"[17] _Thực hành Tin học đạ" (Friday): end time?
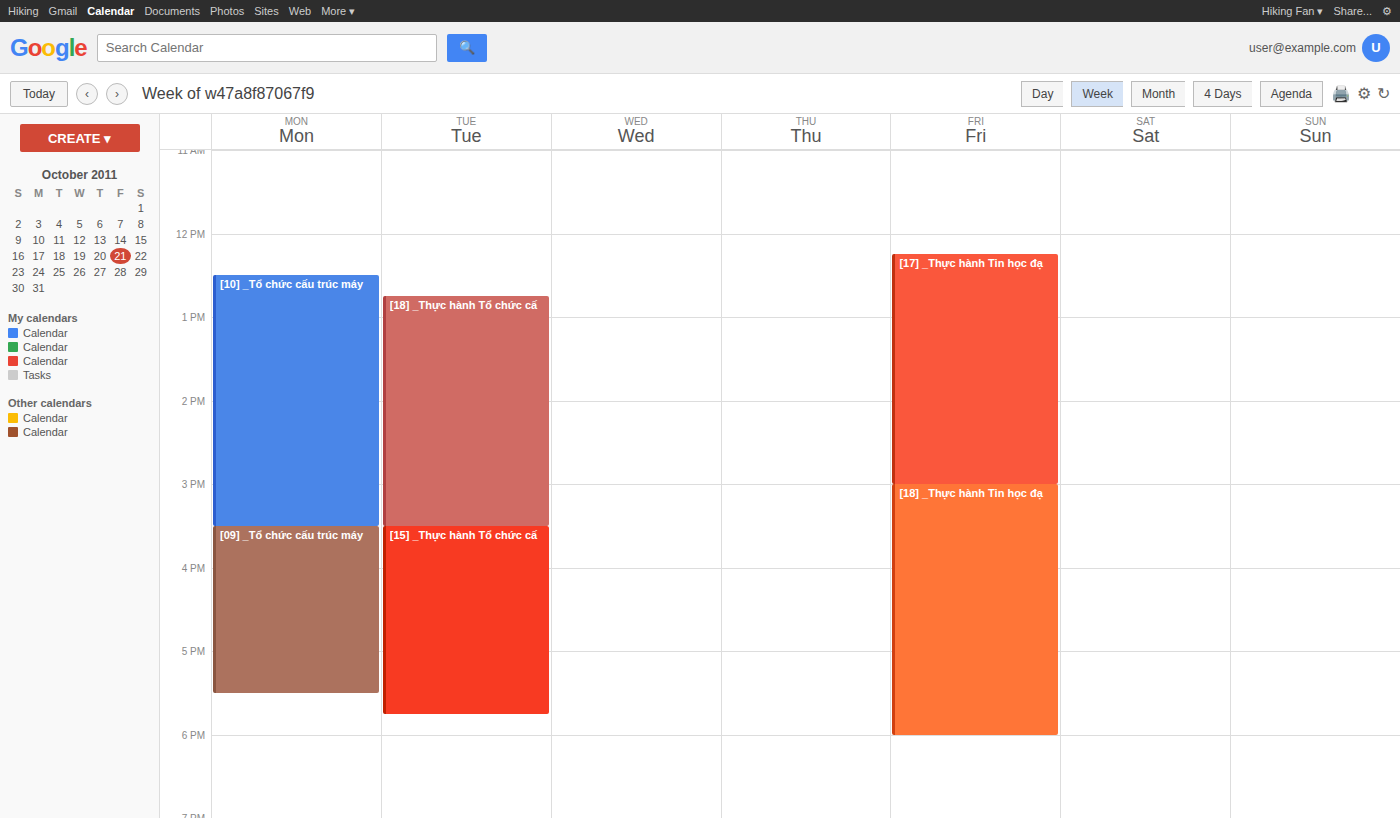
3:00 PM